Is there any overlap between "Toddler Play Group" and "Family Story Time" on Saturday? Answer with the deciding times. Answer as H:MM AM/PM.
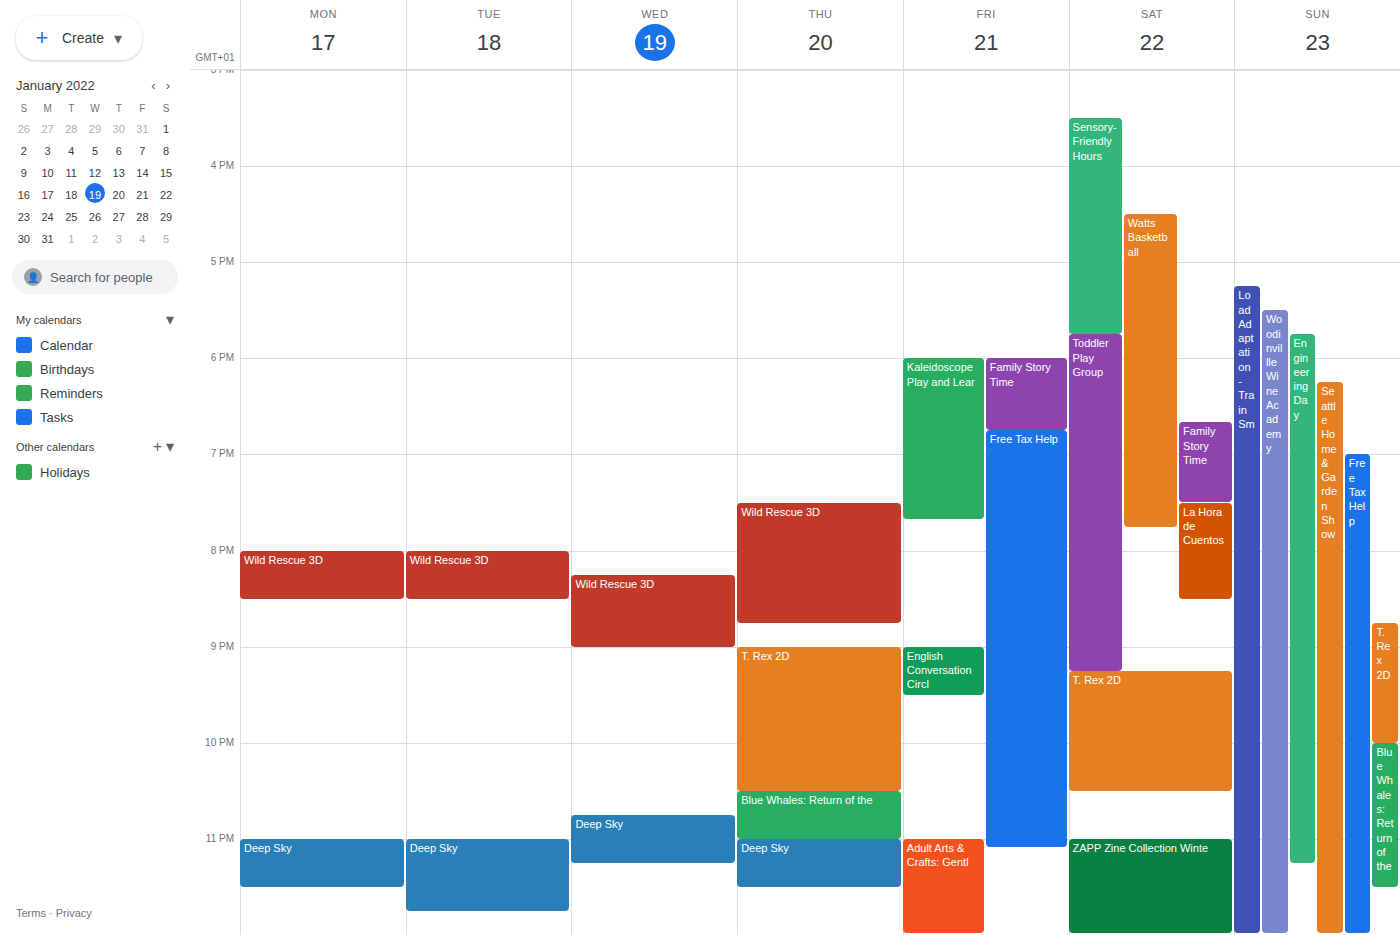
"Family Story Time" runs 6:40 PM to 7:30 PM, inside "Toddler Play Group" -- they overlap.